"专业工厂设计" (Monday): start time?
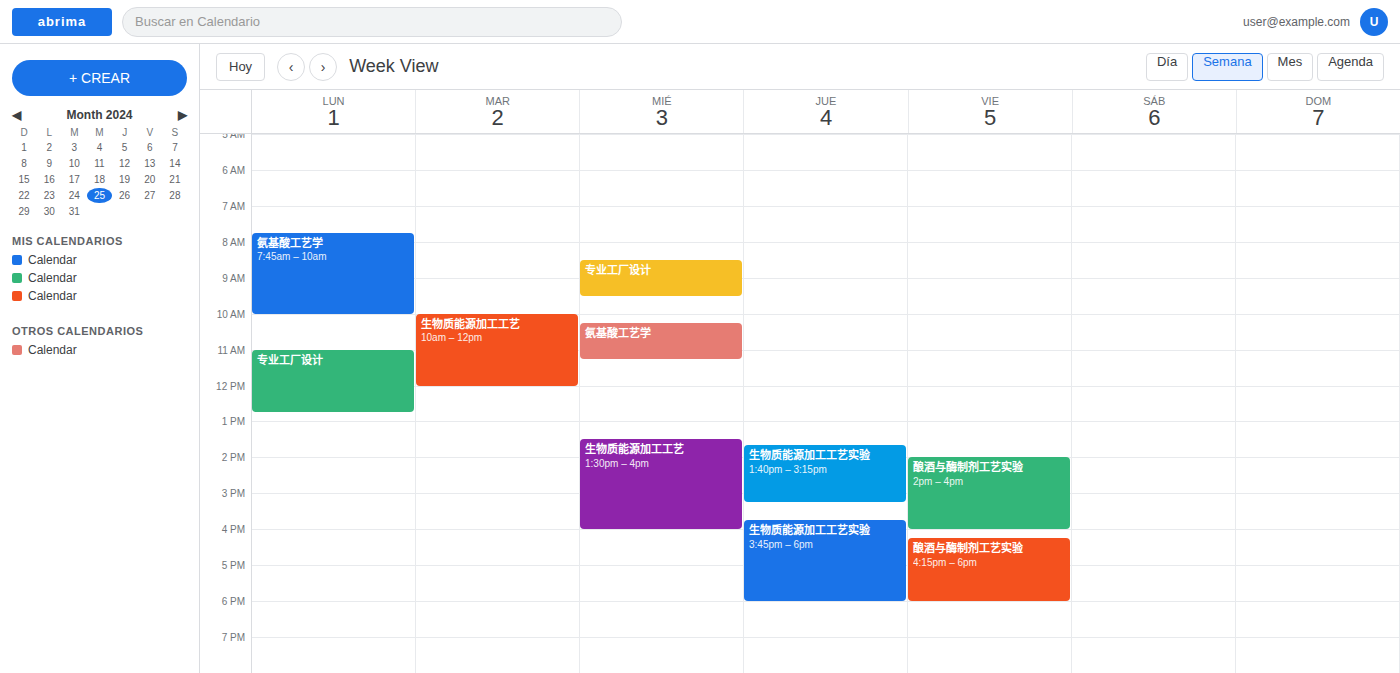
11:00